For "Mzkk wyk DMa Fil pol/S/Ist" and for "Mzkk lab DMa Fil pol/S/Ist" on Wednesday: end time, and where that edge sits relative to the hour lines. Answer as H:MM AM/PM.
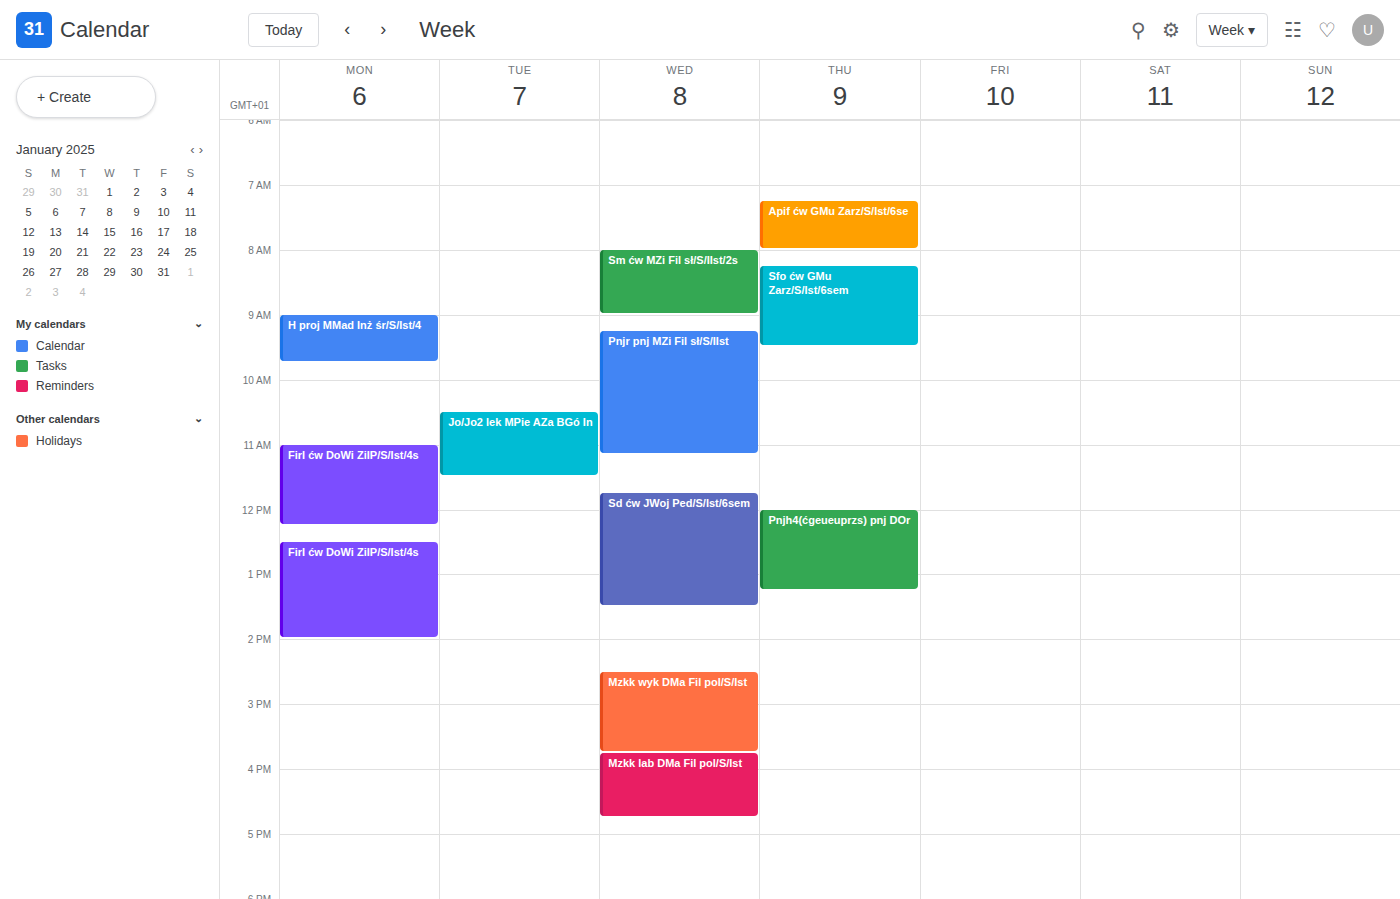
"Mzkk wyk DMa Fil pol/S/Ist": 3:45 PM, neither: three quarters of the way from the 3 PM line to the 4 PM line. "Mzkk lab DMa Fil pol/S/Ist": 4:45 PM, neither: three quarters of the way from the 4 PM line to the 5 PM line.